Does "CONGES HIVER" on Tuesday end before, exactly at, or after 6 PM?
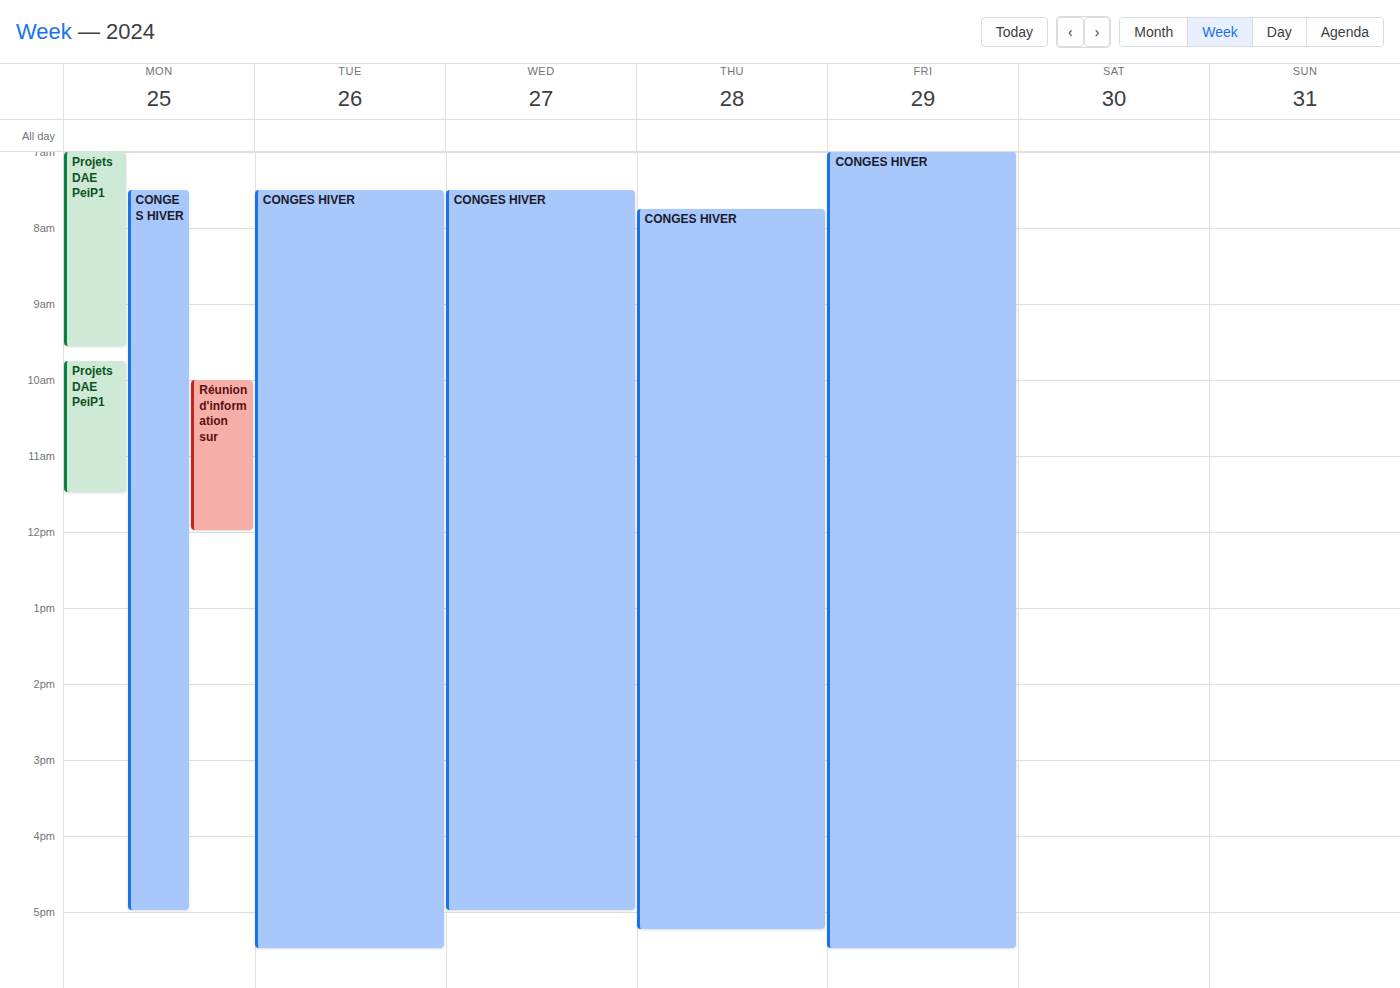
5:30 PM -- before 6 PM, 30 minutes above the 6 PM line.